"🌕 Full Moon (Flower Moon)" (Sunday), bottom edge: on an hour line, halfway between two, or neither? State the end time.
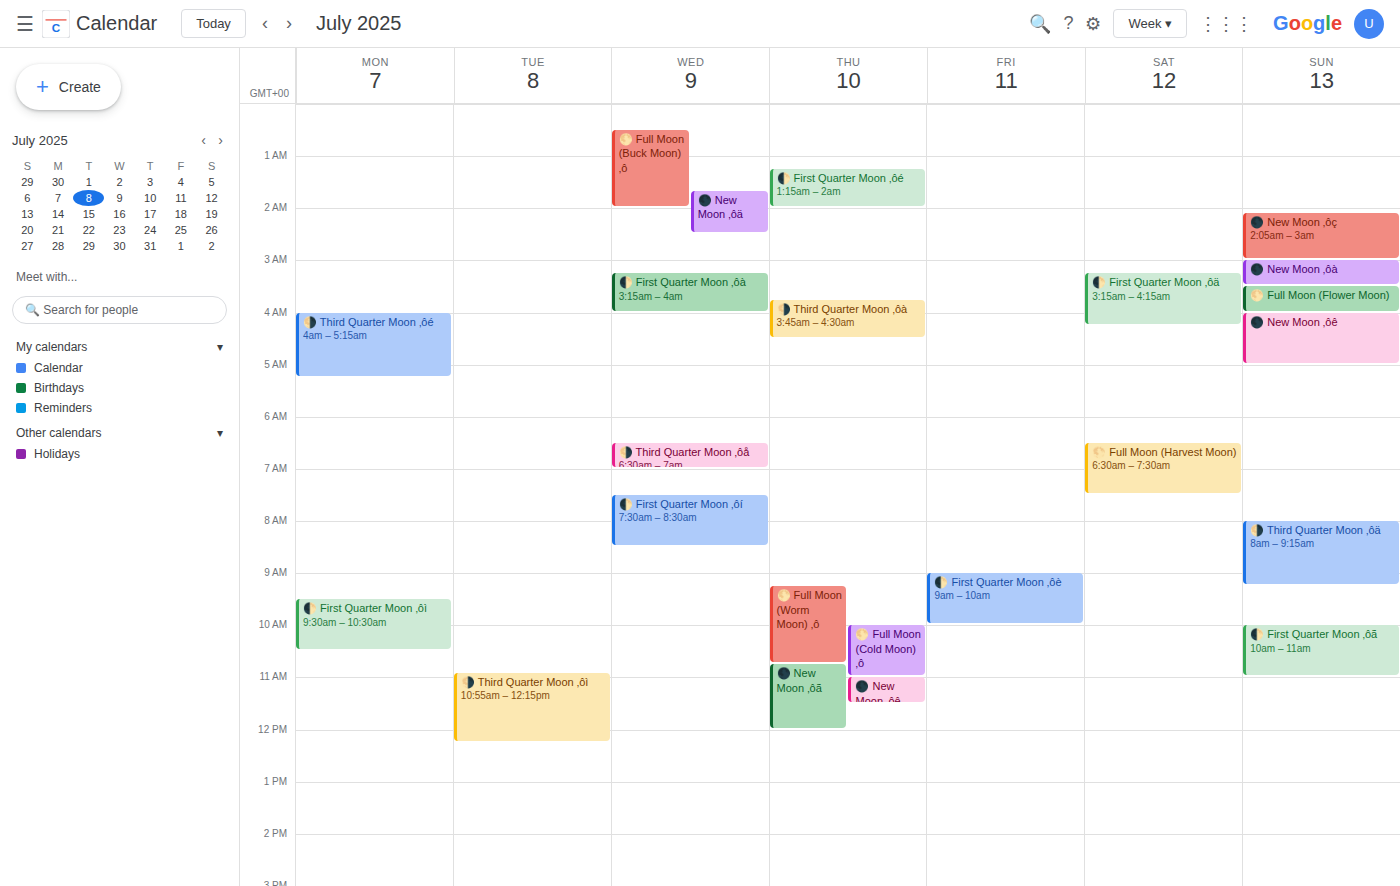
4:00 AM -- exactly on the 4 AM line.